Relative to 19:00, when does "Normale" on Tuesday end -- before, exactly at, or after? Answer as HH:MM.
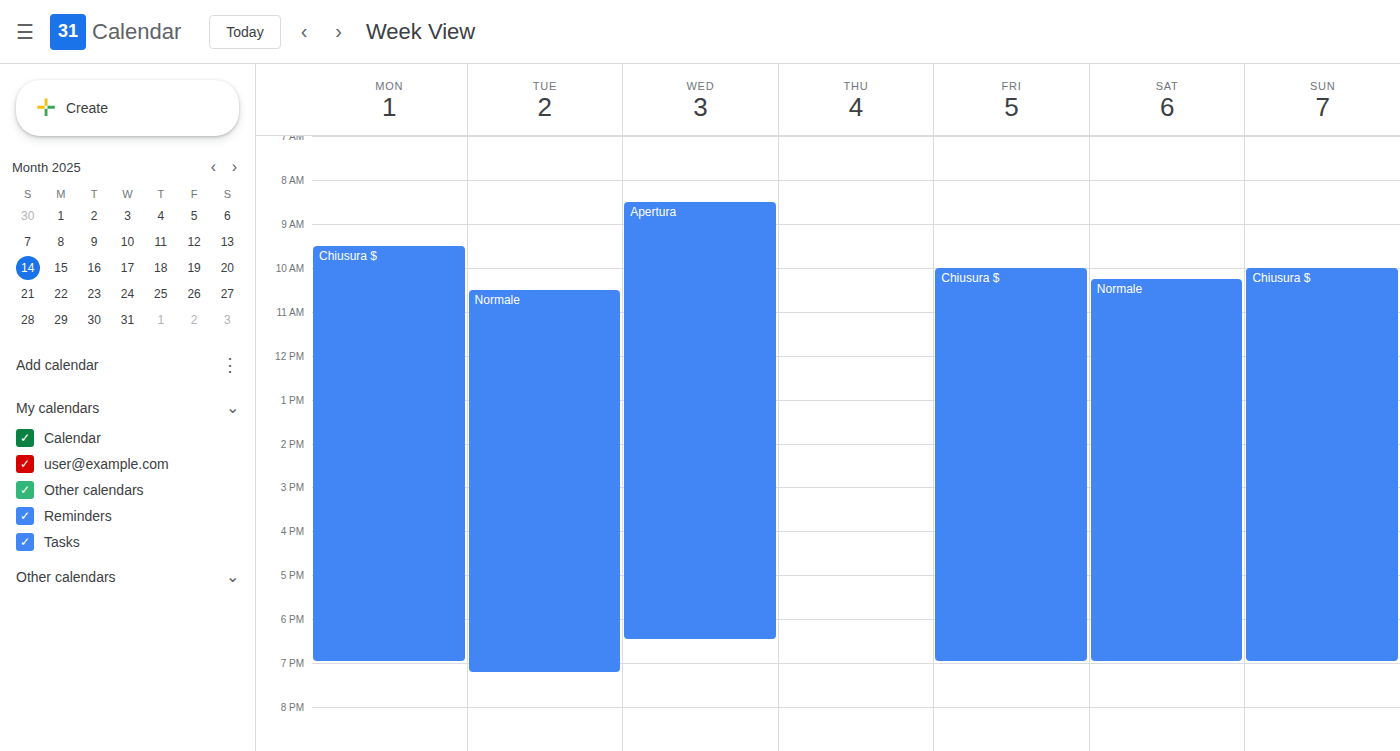
19:15 -- after 19:00, 15 minutes below the 19:00 line.